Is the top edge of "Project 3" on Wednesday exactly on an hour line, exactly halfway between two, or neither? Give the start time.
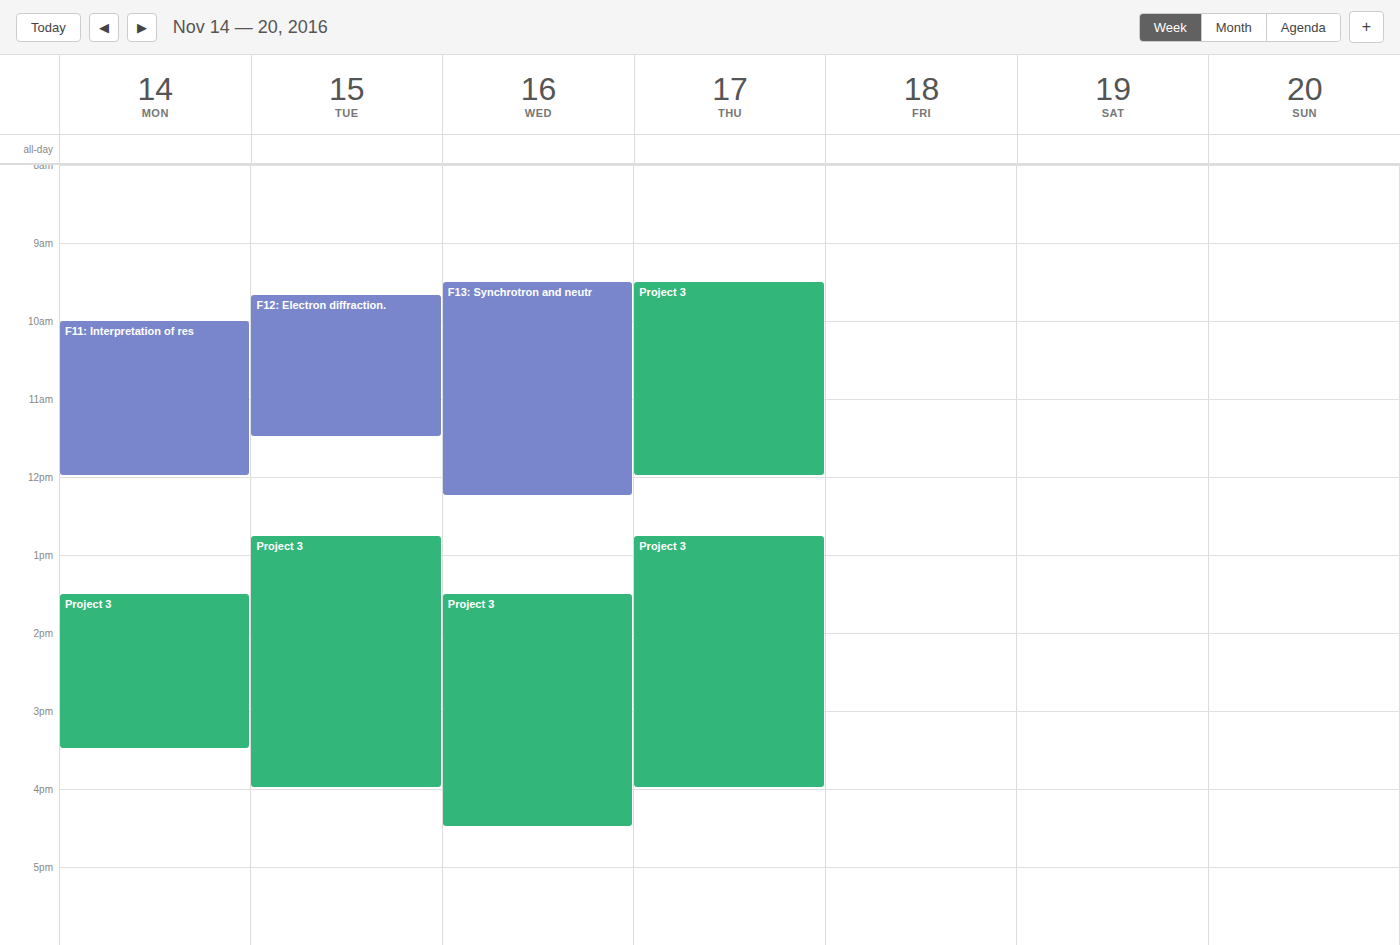
1:30 PM -- halfway between the 1 PM and 2 PM lines.